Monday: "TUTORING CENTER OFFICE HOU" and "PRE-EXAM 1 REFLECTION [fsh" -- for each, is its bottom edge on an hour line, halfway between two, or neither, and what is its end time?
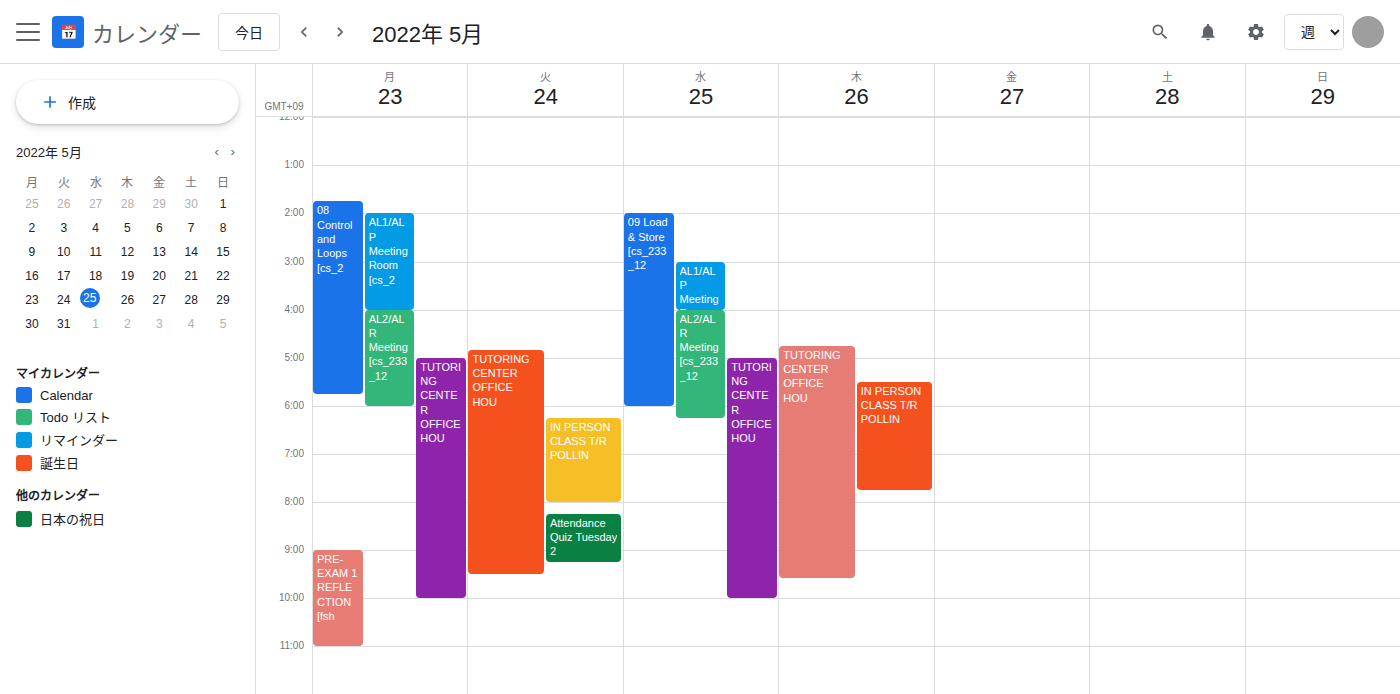
"TUTORING CENTER OFFICE HOU": 10:00 PM, exactly on the 10 PM line. "PRE-EXAM 1 REFLECTION [fsh": 11:00 PM, exactly on the 11 PM line.